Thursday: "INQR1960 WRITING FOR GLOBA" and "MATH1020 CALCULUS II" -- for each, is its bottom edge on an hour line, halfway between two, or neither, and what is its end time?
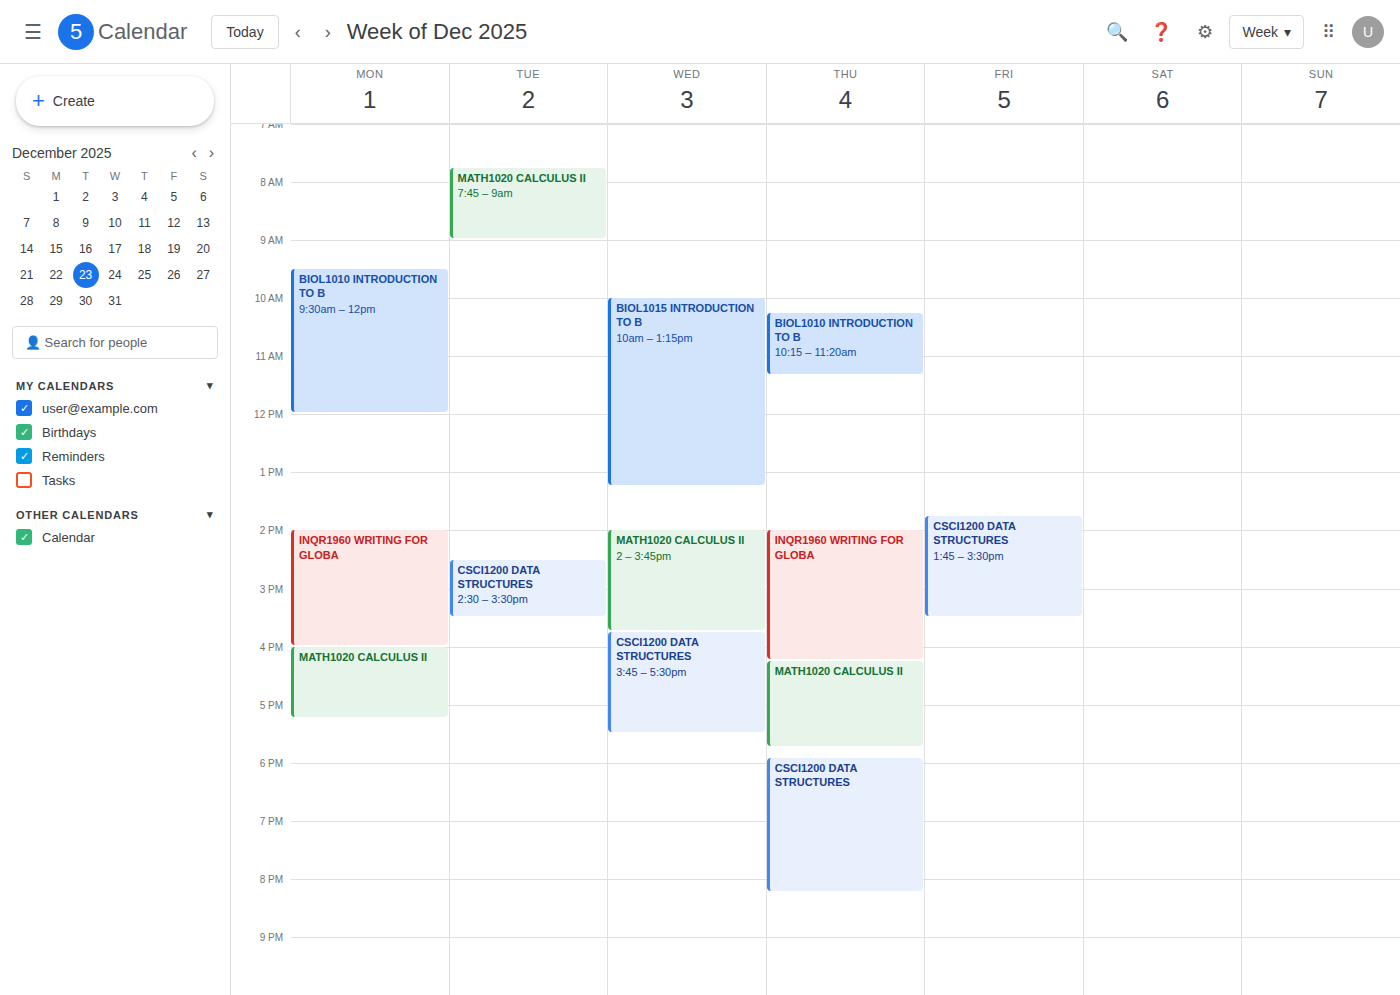
"INQR1960 WRITING FOR GLOBA": 4:15 PM, neither: a quarter of the way from the 4 PM line to the 5 PM line. "MATH1020 CALCULUS II": 5:45 PM, neither: three quarters of the way from the 5 PM line to the 6 PM line.